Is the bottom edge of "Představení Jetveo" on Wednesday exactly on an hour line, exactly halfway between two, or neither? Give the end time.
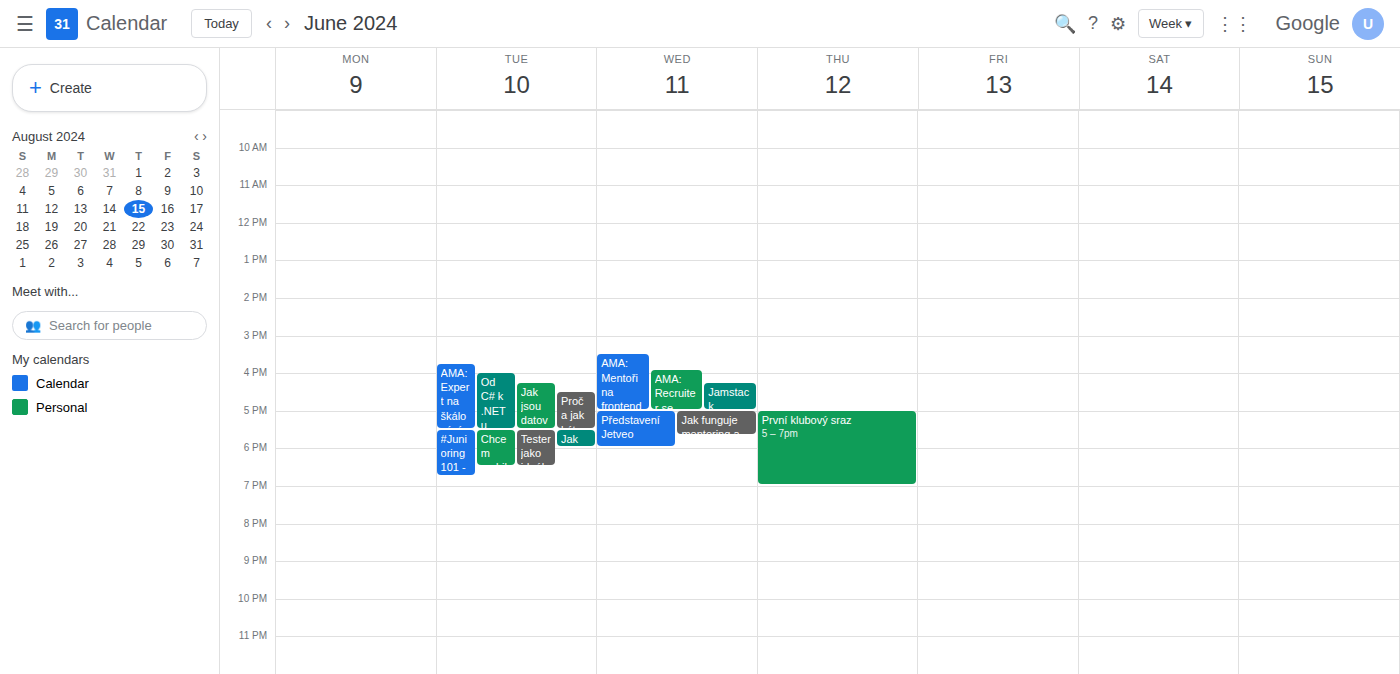
6:00 PM -- exactly on the 6 PM line.